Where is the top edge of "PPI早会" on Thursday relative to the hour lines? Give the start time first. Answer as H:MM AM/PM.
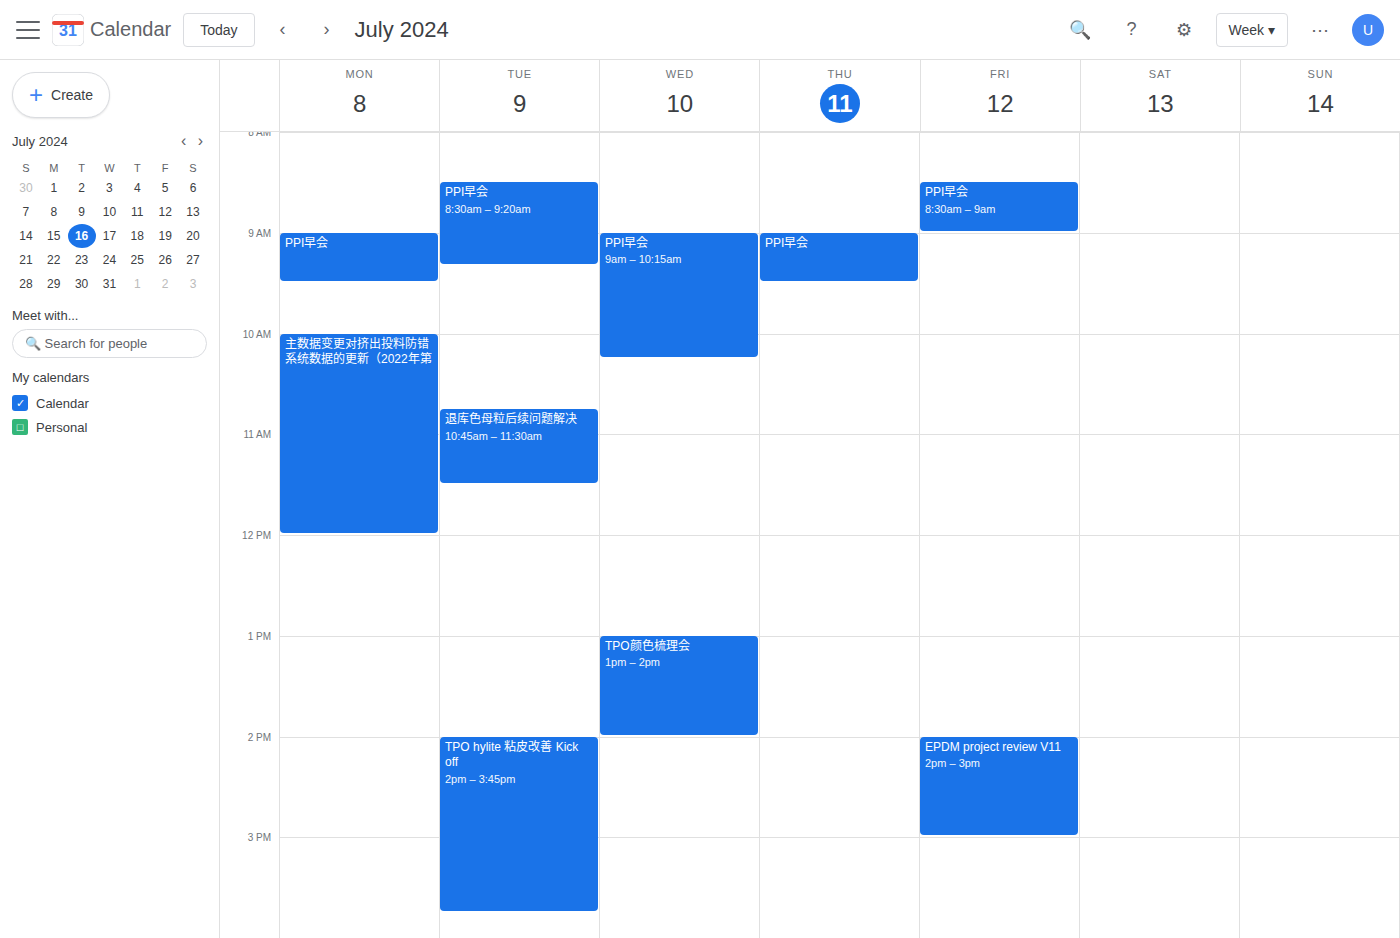
9:00 AM -- exactly on the 9 AM line.